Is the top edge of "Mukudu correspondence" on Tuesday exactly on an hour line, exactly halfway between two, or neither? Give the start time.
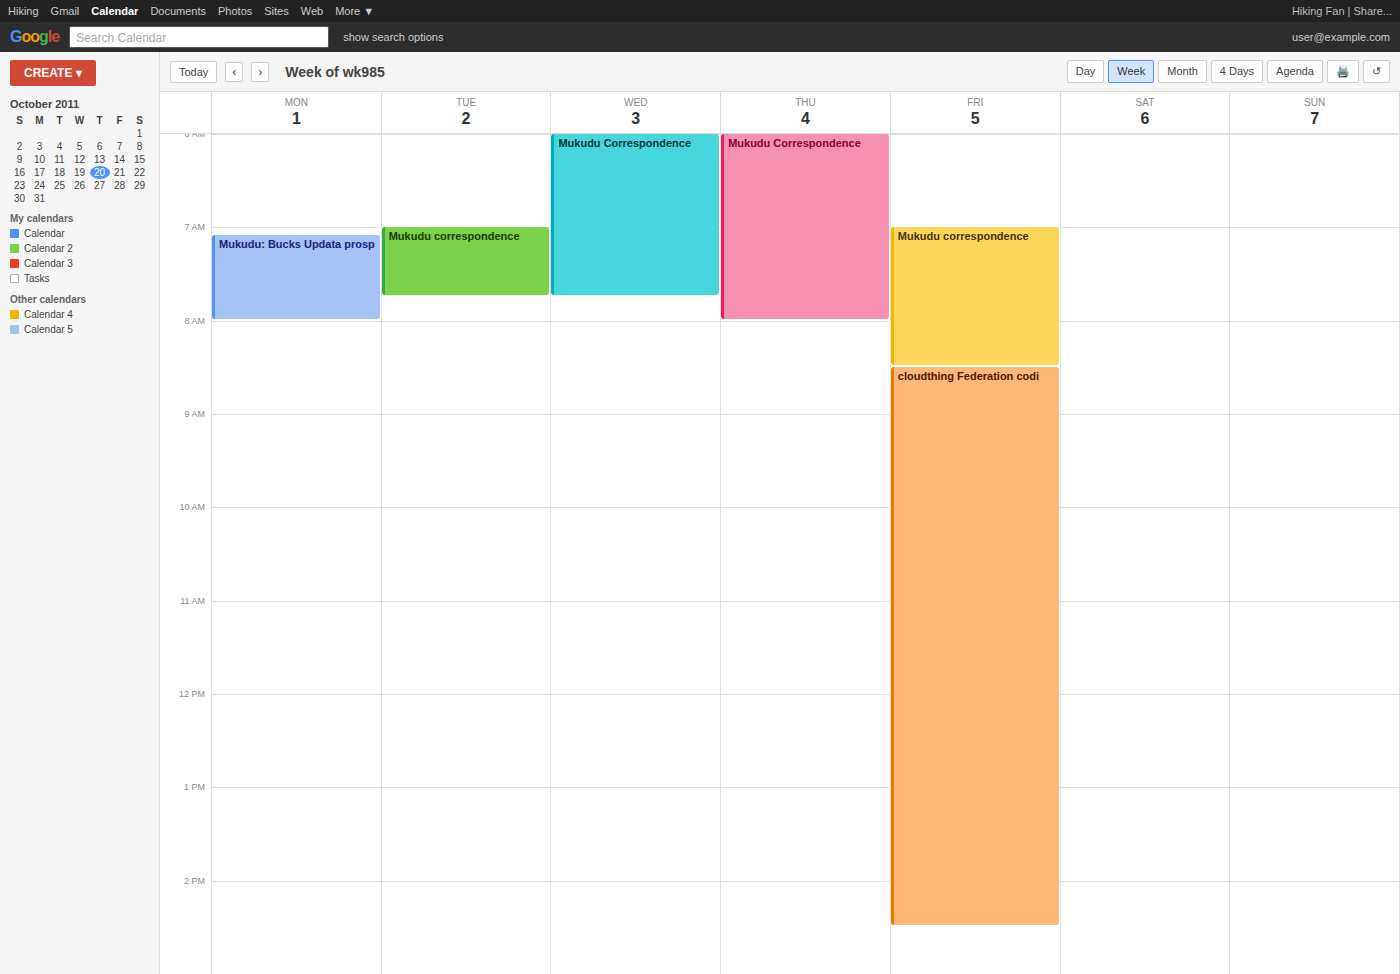
7:00 AM -- exactly on the 7 AM line.